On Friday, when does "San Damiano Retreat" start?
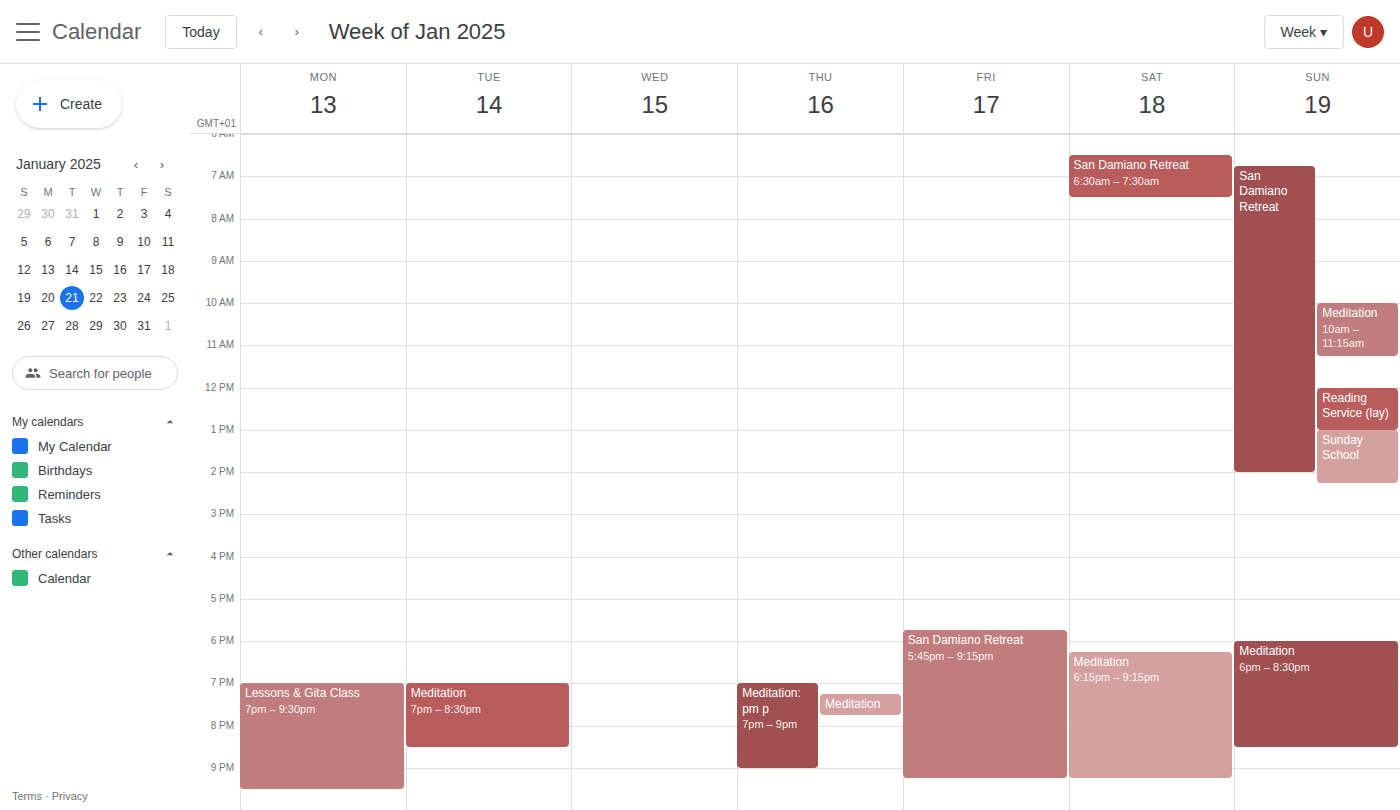
5:45 PM